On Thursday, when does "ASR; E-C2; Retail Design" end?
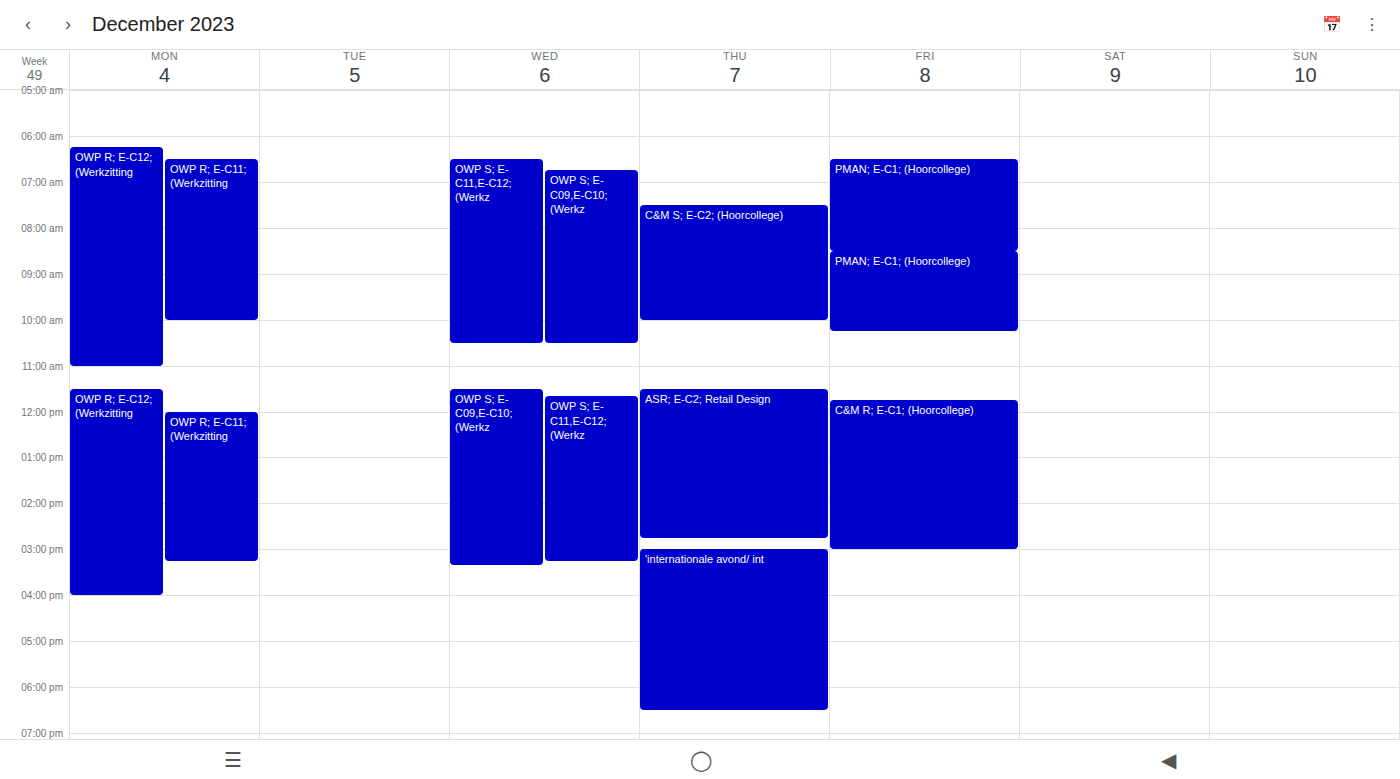
14:45